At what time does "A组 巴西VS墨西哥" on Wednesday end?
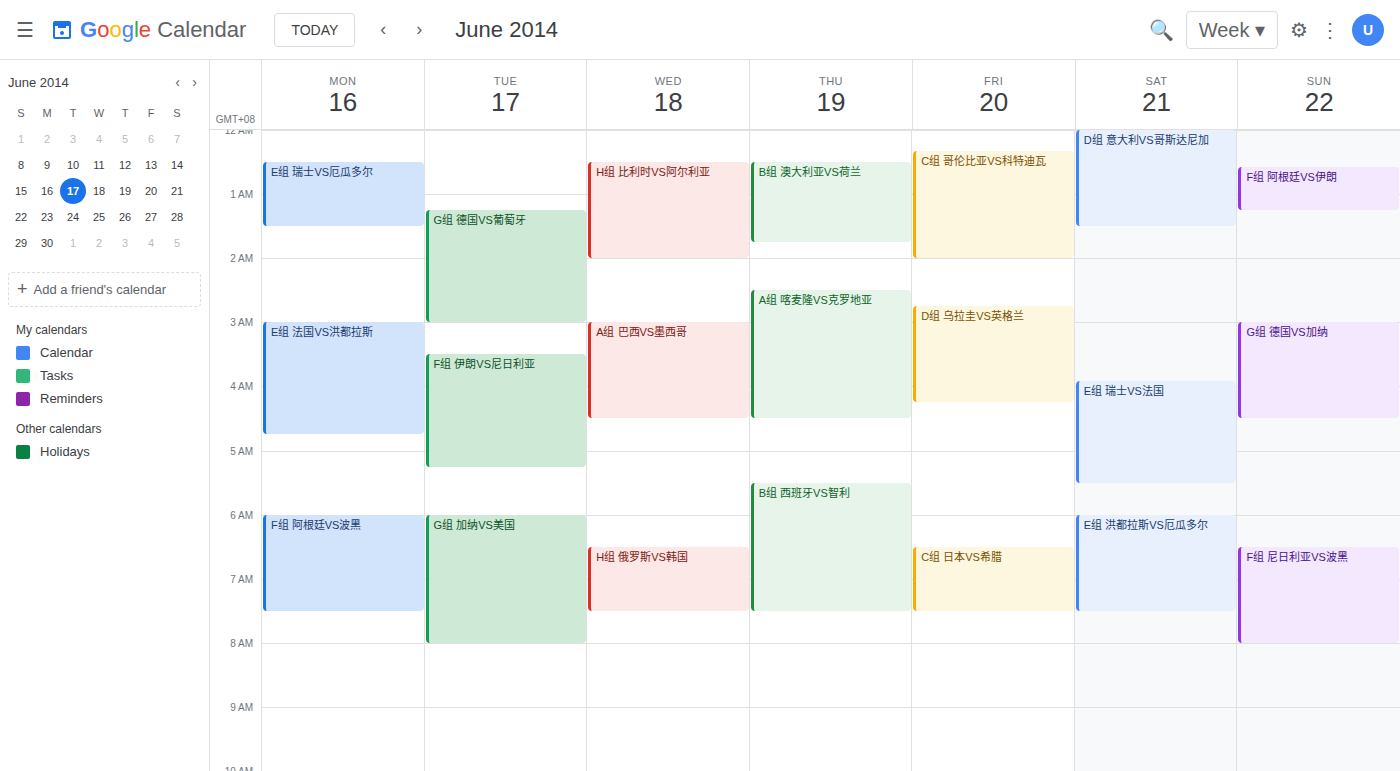
4:30 AM